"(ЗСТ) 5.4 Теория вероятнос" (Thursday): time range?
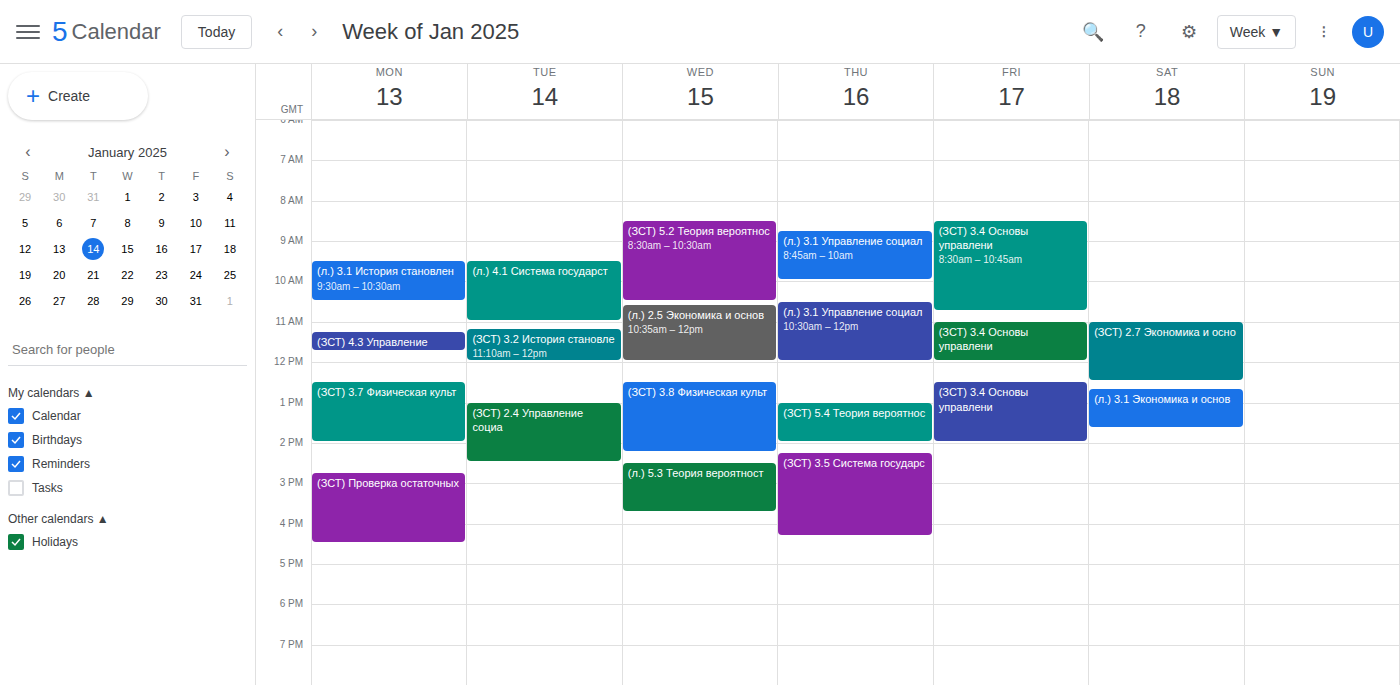
1:00 PM to 2:00 PM